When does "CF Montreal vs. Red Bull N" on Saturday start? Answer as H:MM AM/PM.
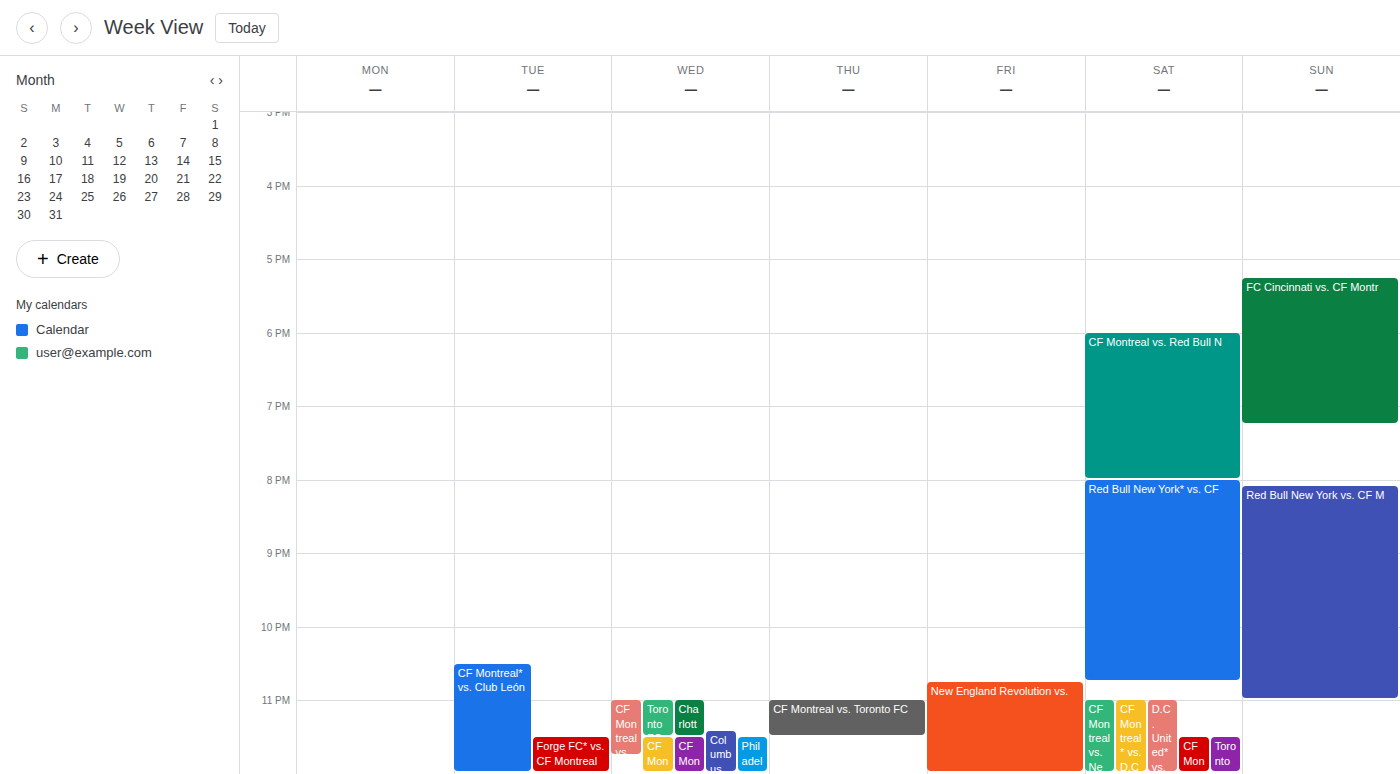
6:00 PM